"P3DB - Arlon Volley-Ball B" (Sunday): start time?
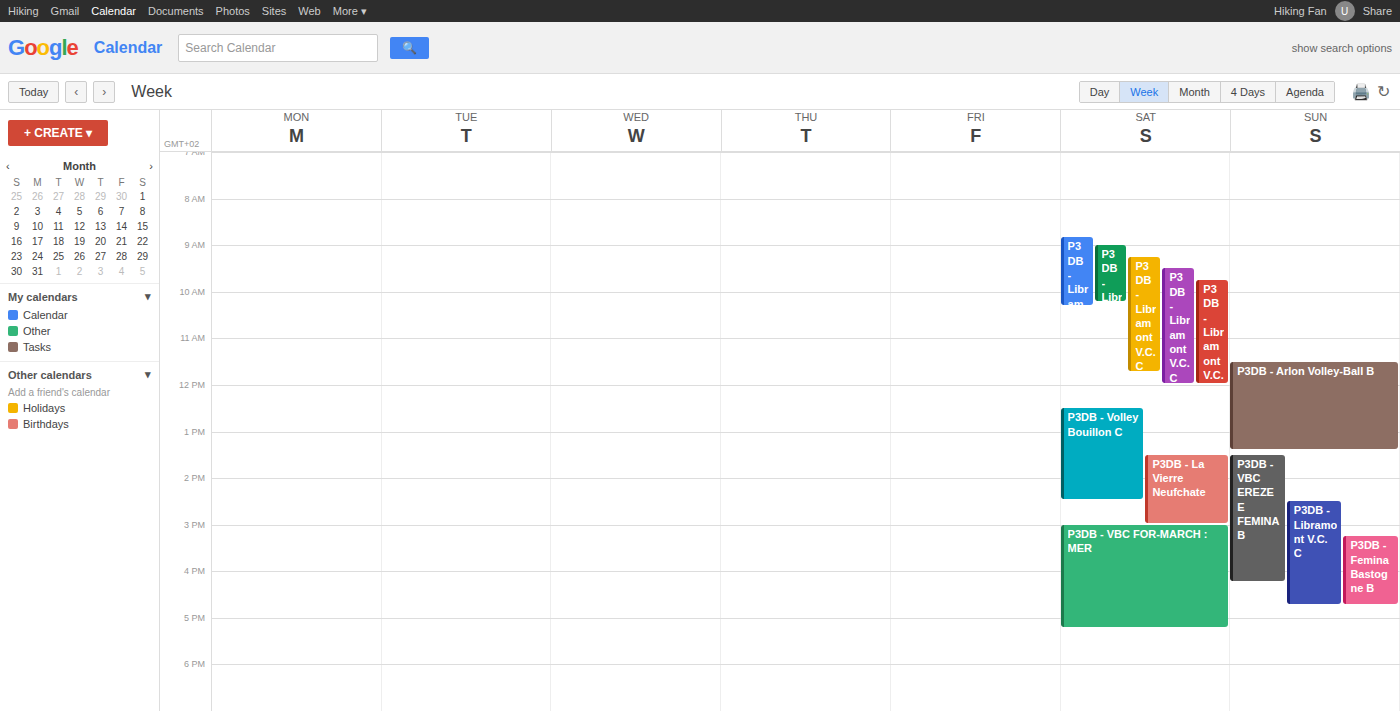
11:30 AM